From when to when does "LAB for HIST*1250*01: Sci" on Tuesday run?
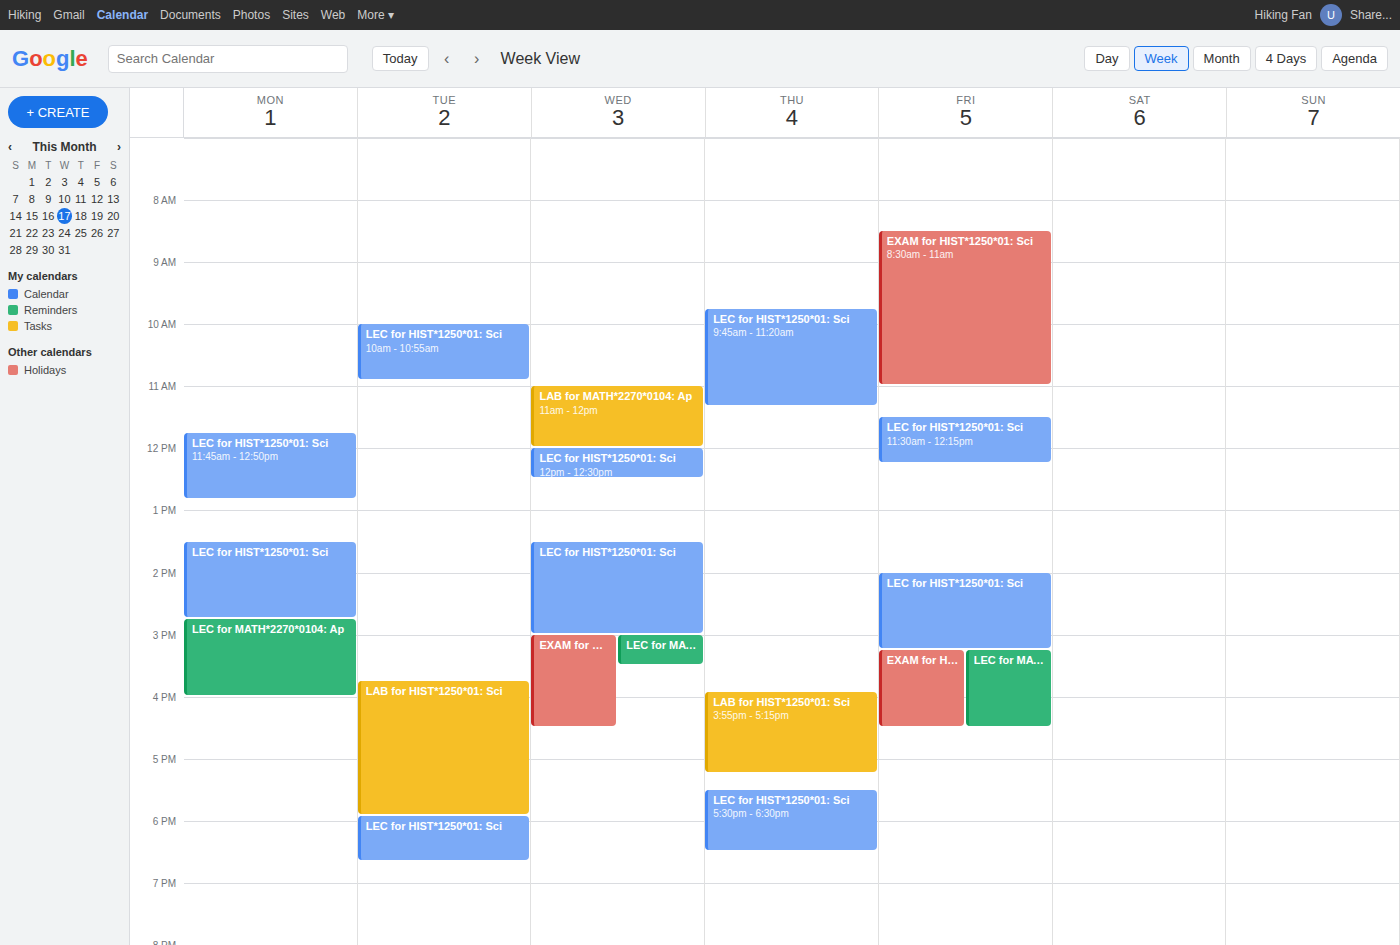
3:45 PM to 5:55 PM